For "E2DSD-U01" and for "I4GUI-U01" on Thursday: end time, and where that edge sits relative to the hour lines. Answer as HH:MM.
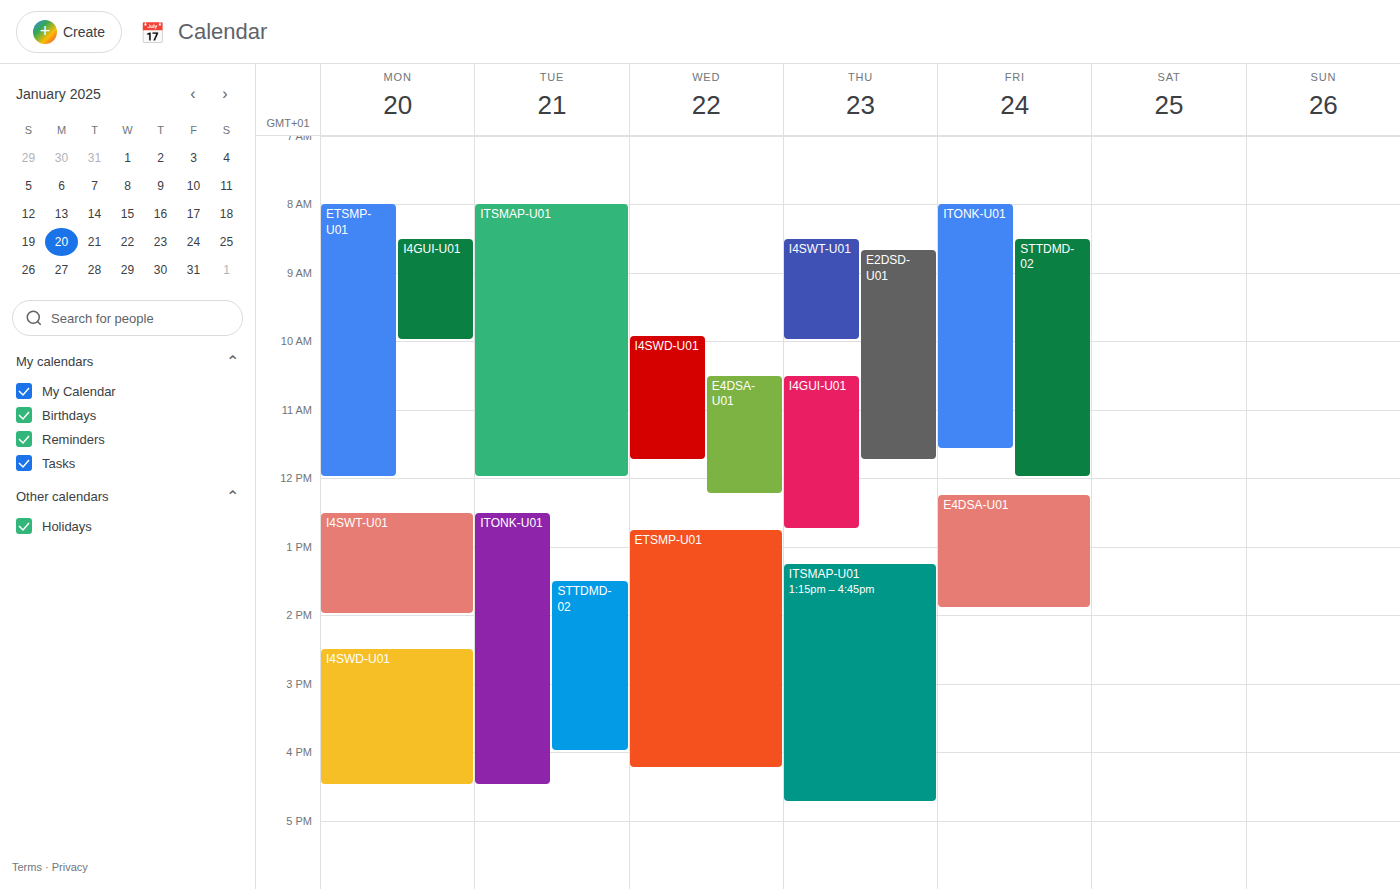
"E2DSD-U01": 11:45, neither: three quarters of the way from the 11:00 line to the 12:00 line. "I4GUI-U01": 12:45, neither: three quarters of the way from the 12:00 line to the 13:00 line.